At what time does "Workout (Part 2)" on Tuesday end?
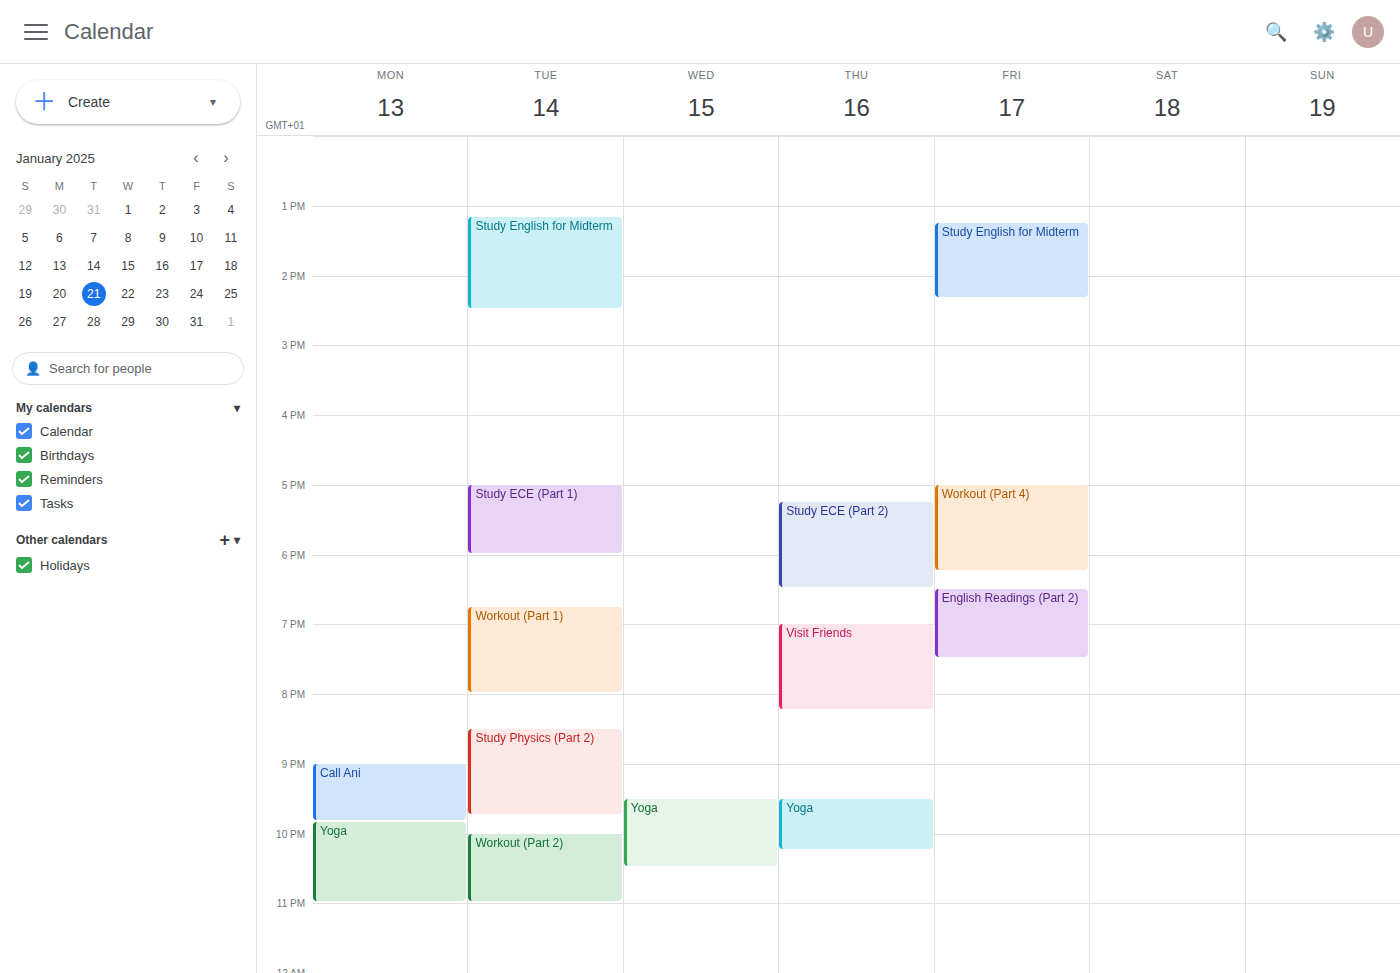
11:00 PM